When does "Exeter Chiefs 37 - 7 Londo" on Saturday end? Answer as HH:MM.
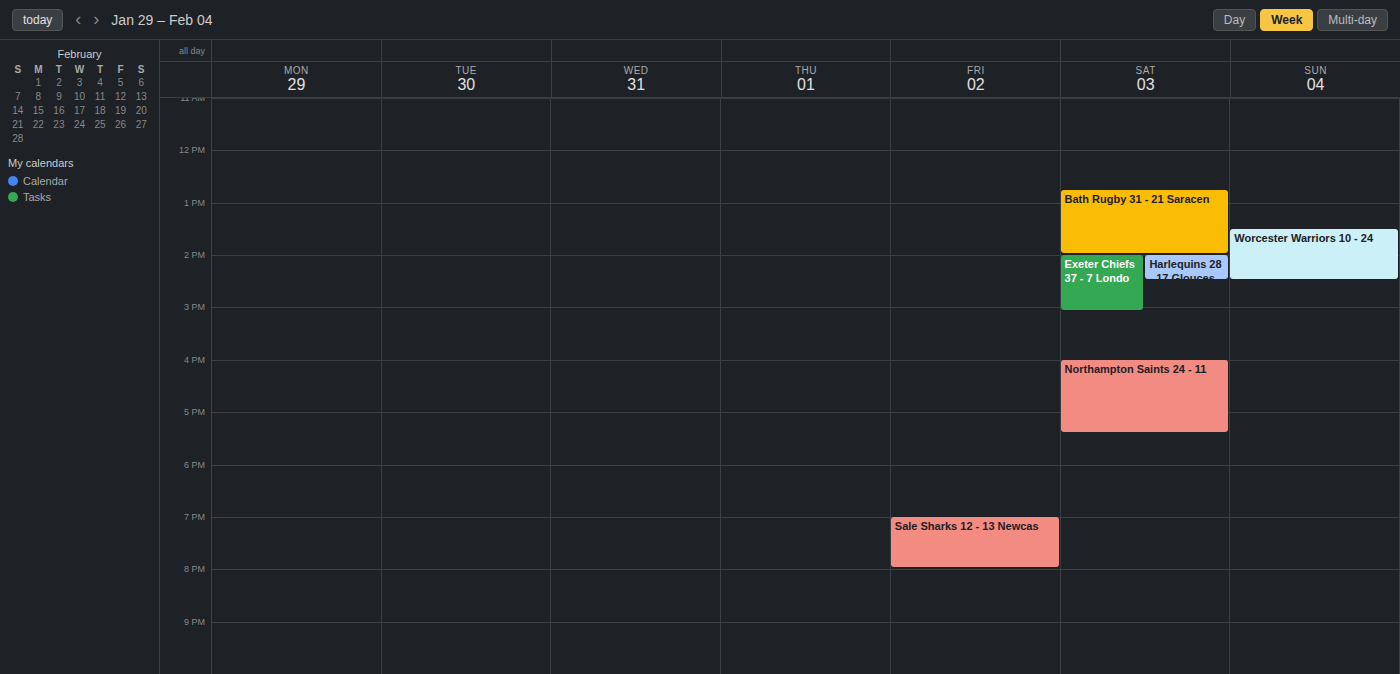
15:05